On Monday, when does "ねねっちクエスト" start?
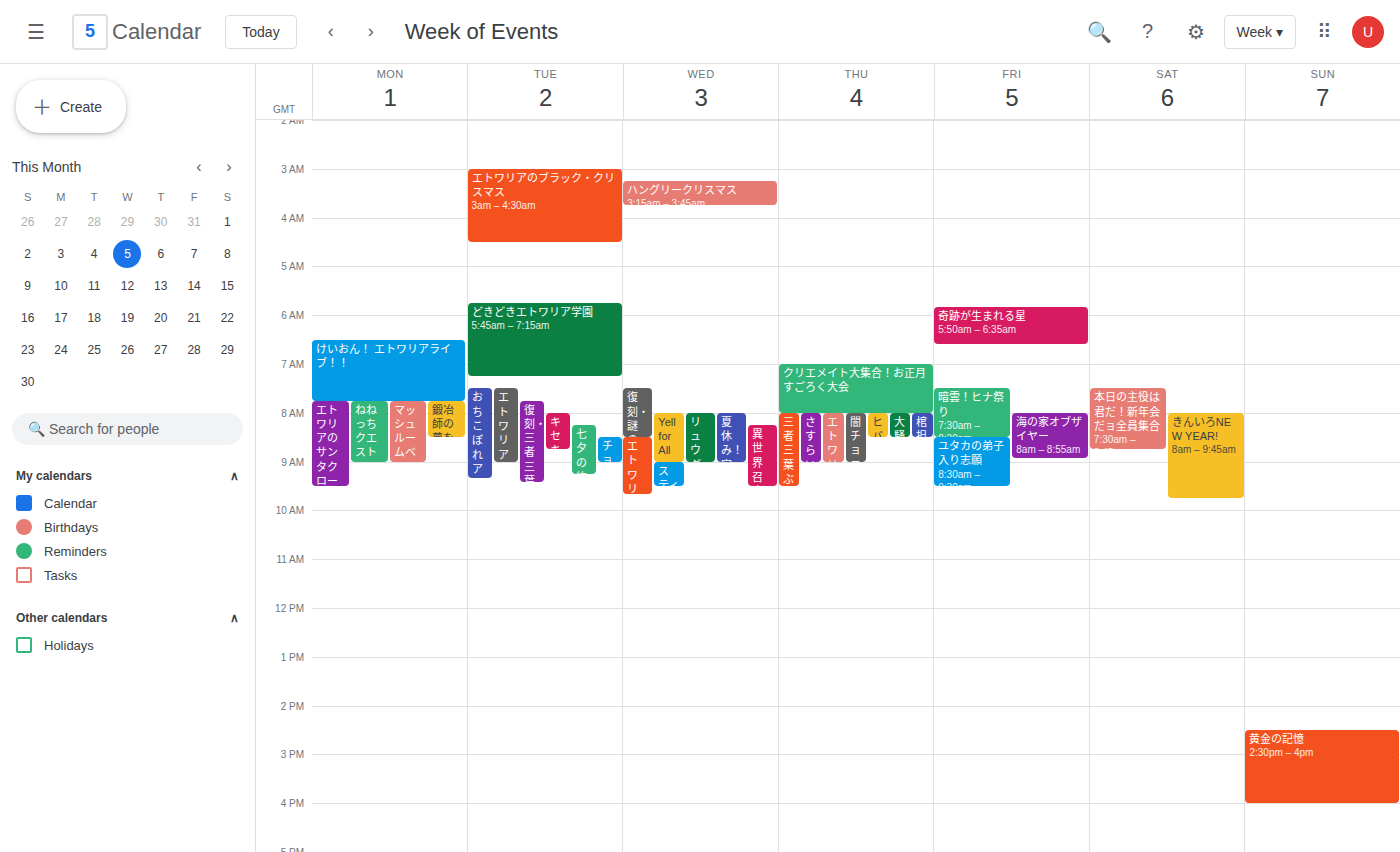
07:45